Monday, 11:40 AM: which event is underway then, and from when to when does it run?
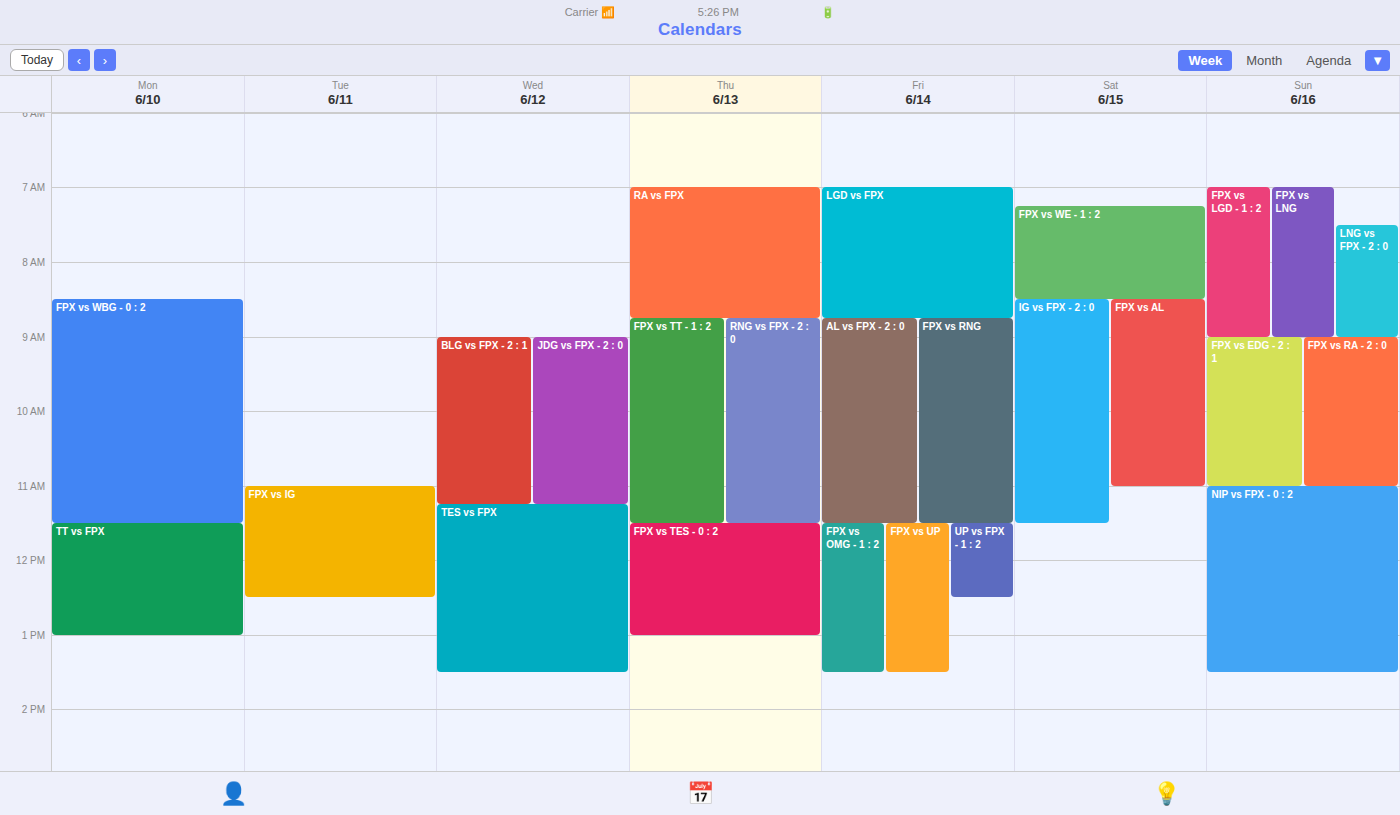
"TT vs FPX", 11:30 AM to 1:00 PM